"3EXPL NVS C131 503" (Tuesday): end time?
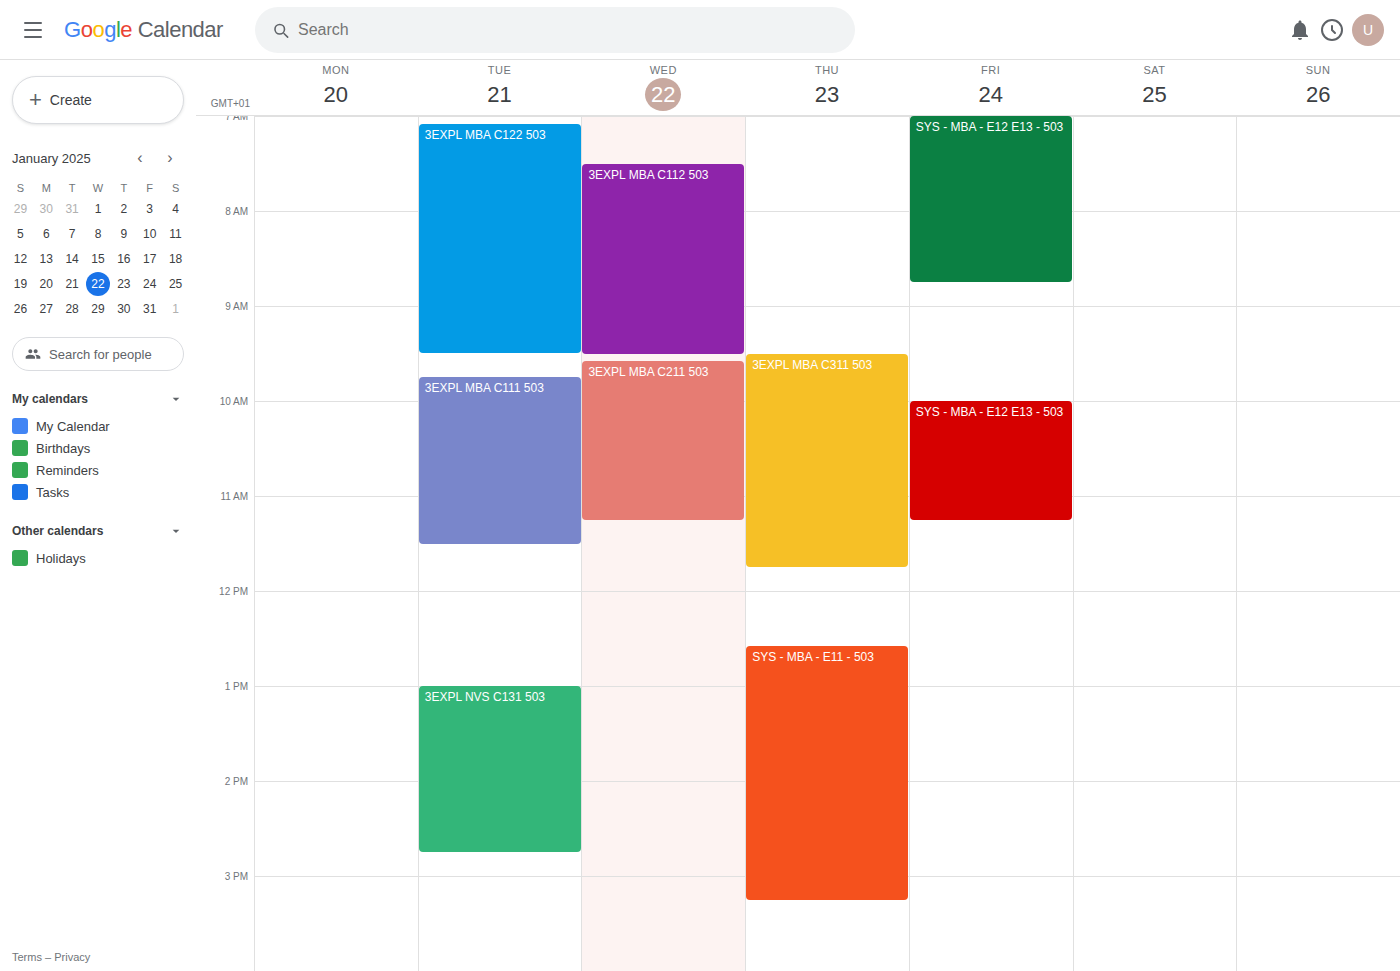
2:45 PM